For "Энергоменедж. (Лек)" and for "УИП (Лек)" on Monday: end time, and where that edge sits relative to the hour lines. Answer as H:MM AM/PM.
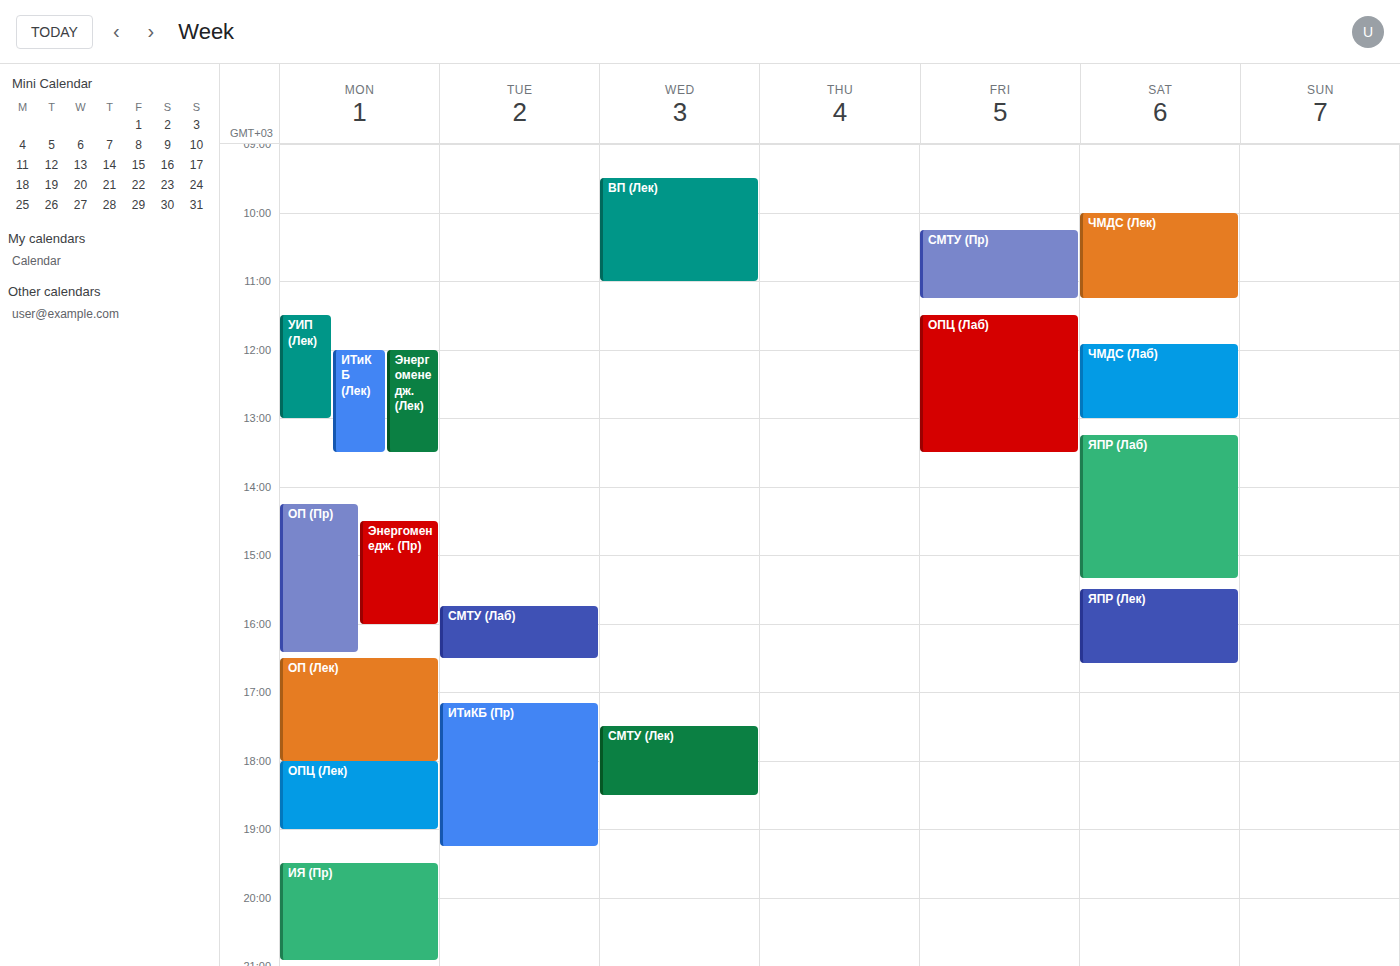
"Энергоменедж. (Лек)": 1:30 PM, halfway between the 1 PM and 2 PM lines. "УИП (Лек)": 1:00 PM, exactly on the 1 PM line.